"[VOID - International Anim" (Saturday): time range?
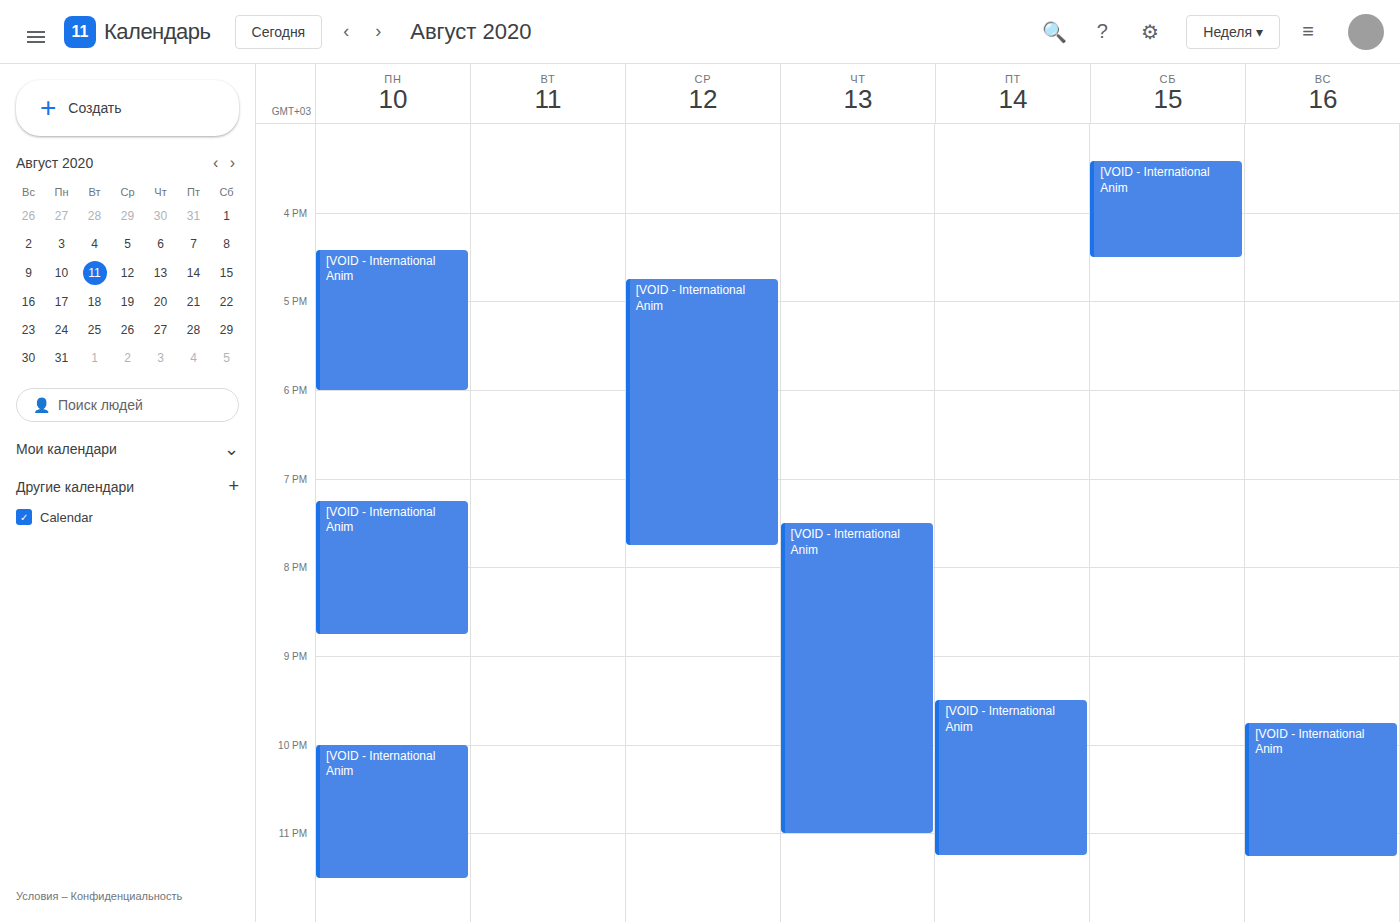
3:25 PM to 4:30 PM